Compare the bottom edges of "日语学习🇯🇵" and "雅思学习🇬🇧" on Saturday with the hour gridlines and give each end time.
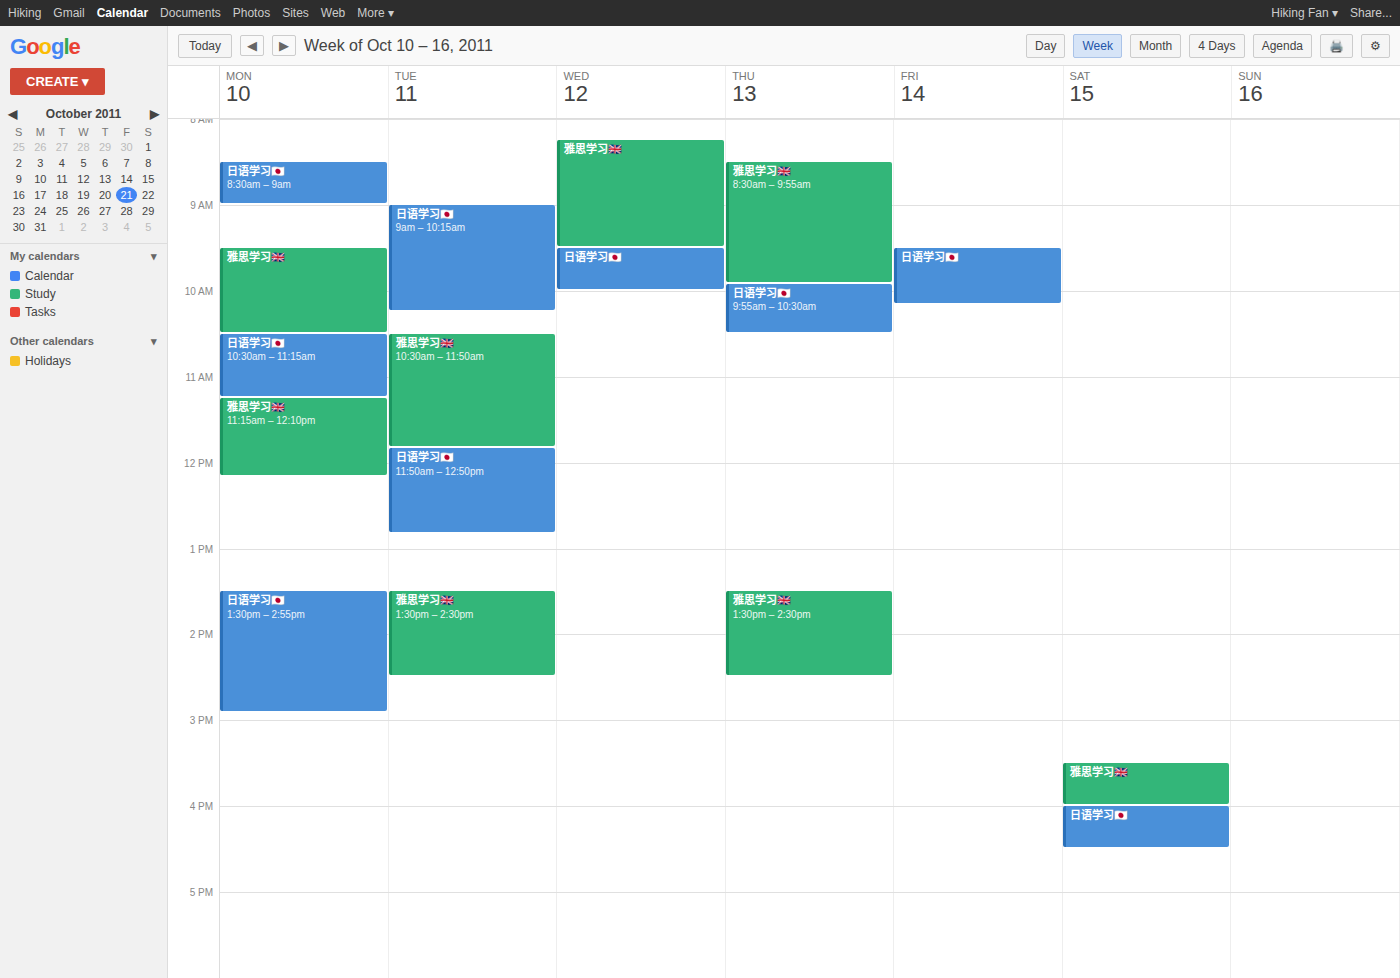
"日语学习🇯🇵": 4:30 PM, halfway between the 4 PM and 5 PM lines. "雅思学习🇬🇧": 4:00 PM, exactly on the 4 PM line.